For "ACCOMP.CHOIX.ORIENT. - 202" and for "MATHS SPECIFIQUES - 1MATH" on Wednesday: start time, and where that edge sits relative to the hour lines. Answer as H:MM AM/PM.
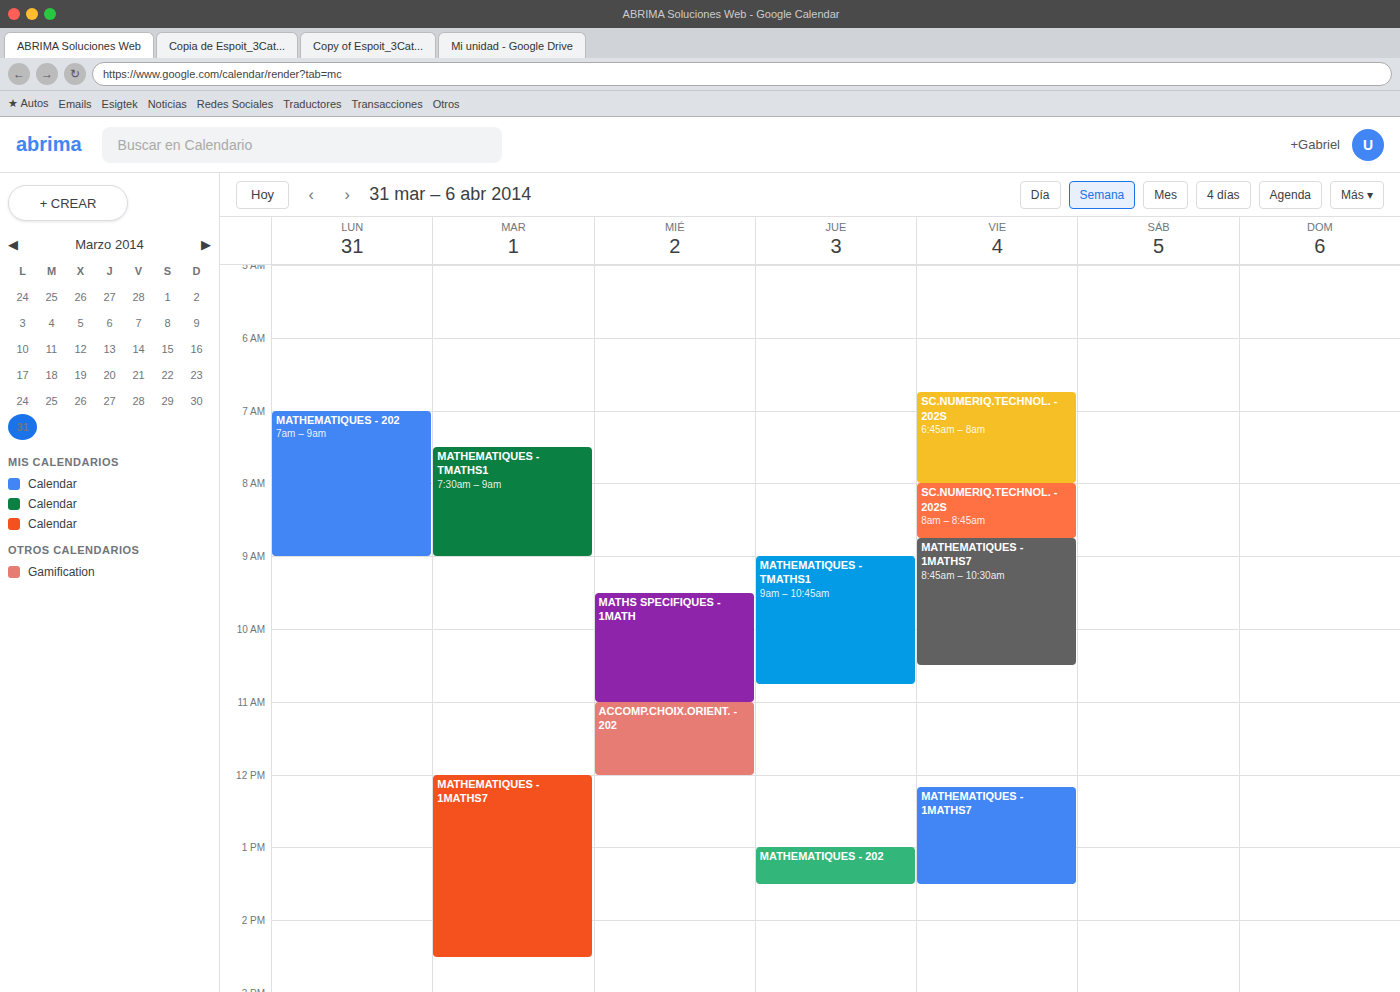
"ACCOMP.CHOIX.ORIENT. - 202": 11:00 AM, exactly on the 11 AM line. "MATHS SPECIFIQUES - 1MATH": 9:30 AM, halfway between the 9 AM and 10 AM lines.